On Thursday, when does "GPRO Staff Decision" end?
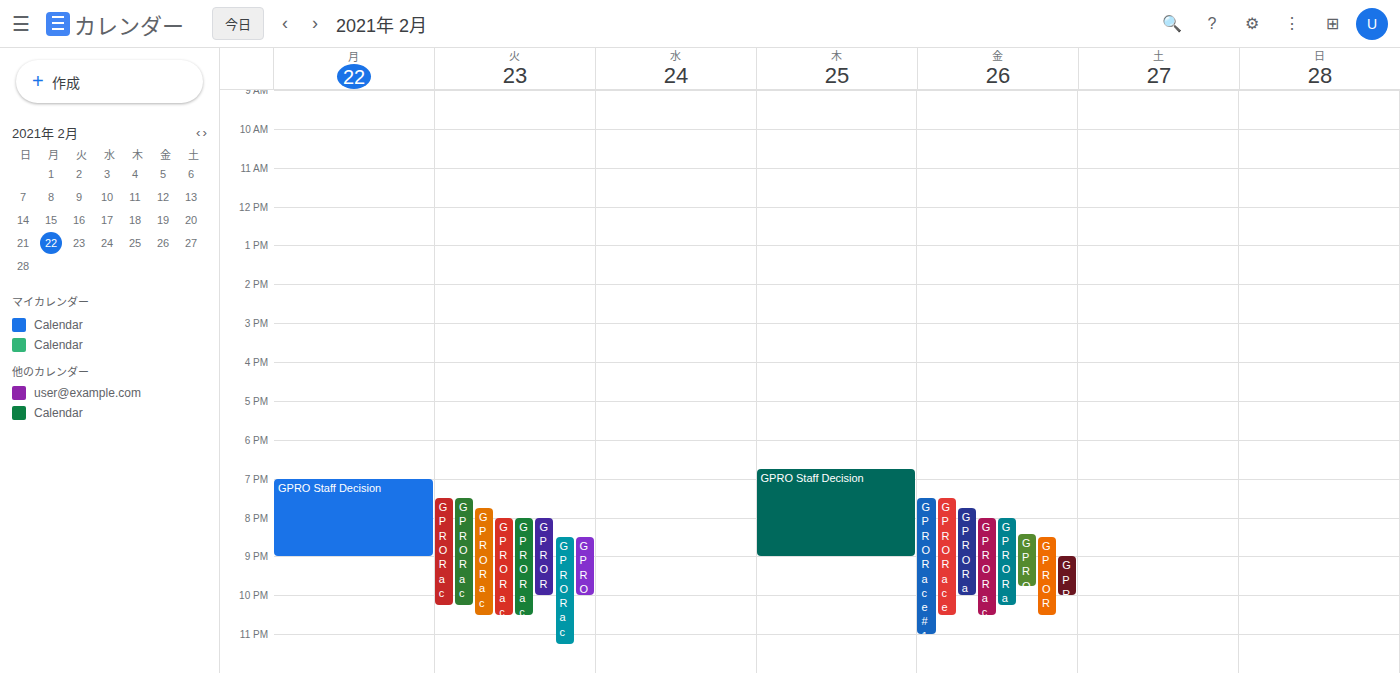
9:00 PM